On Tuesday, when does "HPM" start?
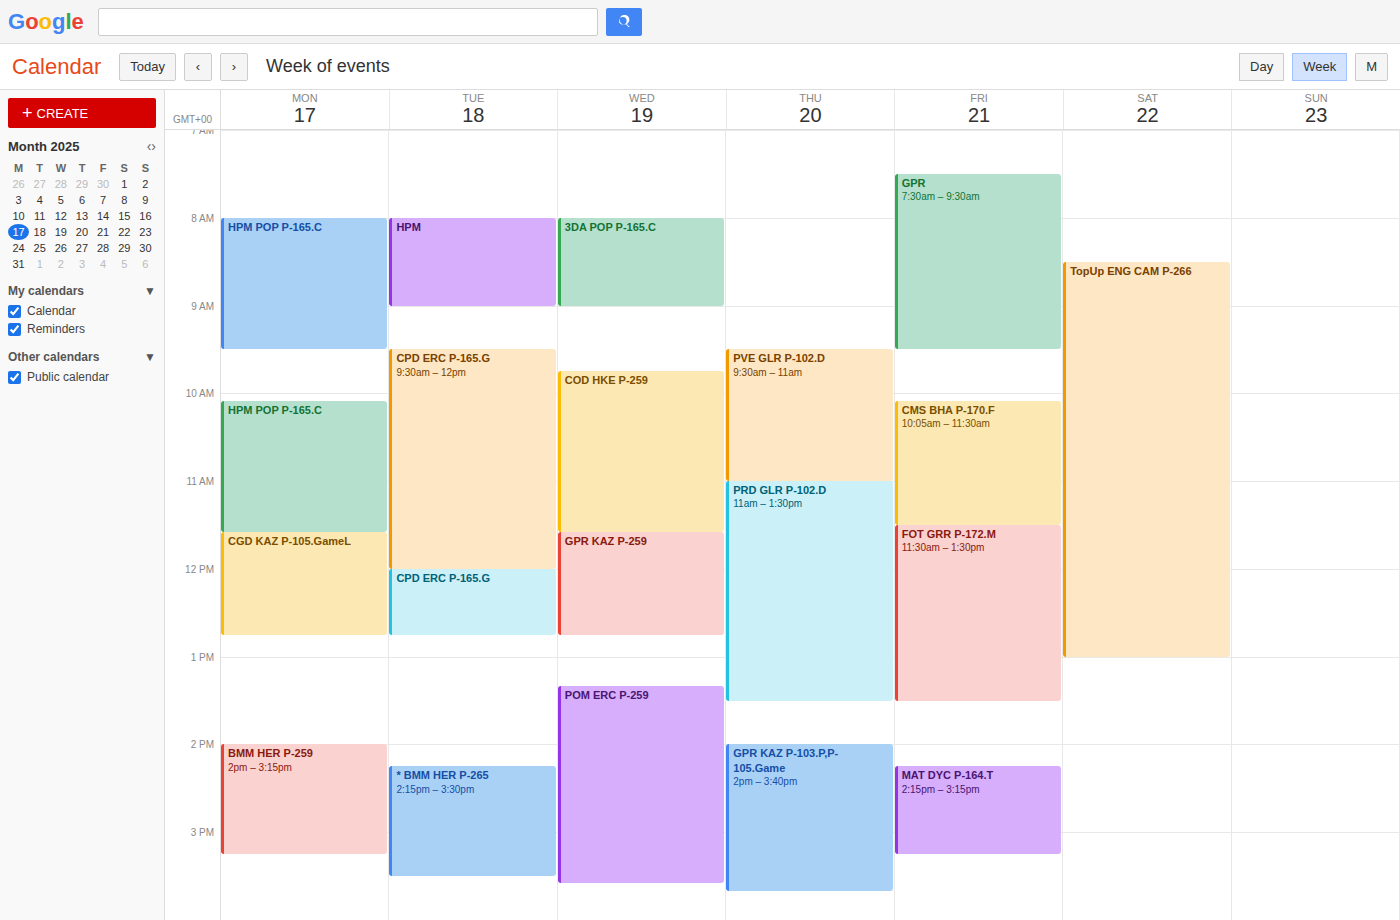
8:00 AM